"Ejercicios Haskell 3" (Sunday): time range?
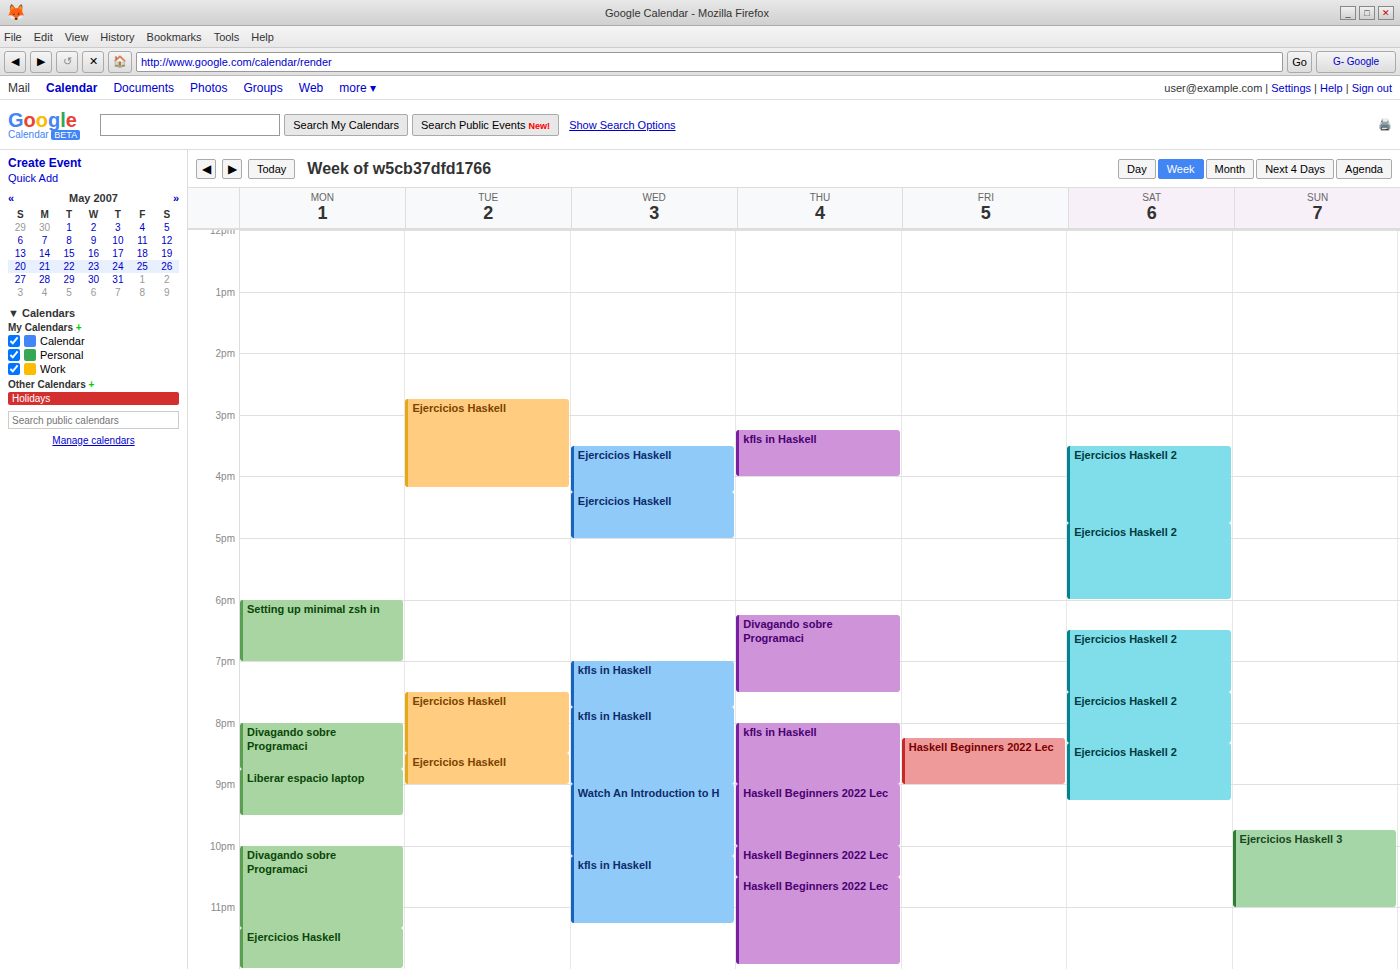
9:45 PM to 11:00 PM